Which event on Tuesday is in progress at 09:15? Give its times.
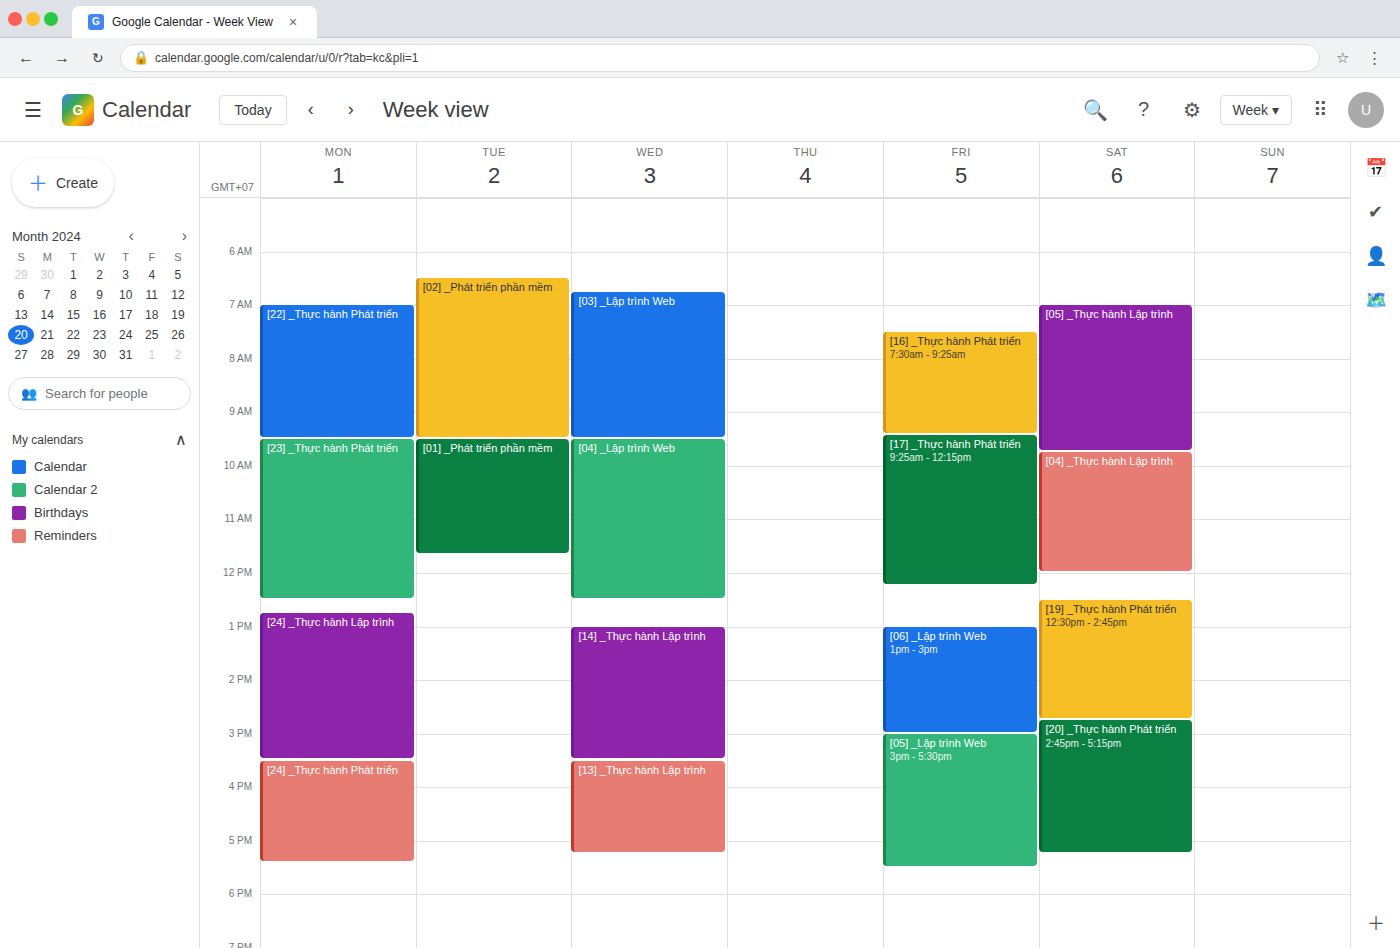
"[02] _Phát triển phần mềm", 06:30 to 09:30